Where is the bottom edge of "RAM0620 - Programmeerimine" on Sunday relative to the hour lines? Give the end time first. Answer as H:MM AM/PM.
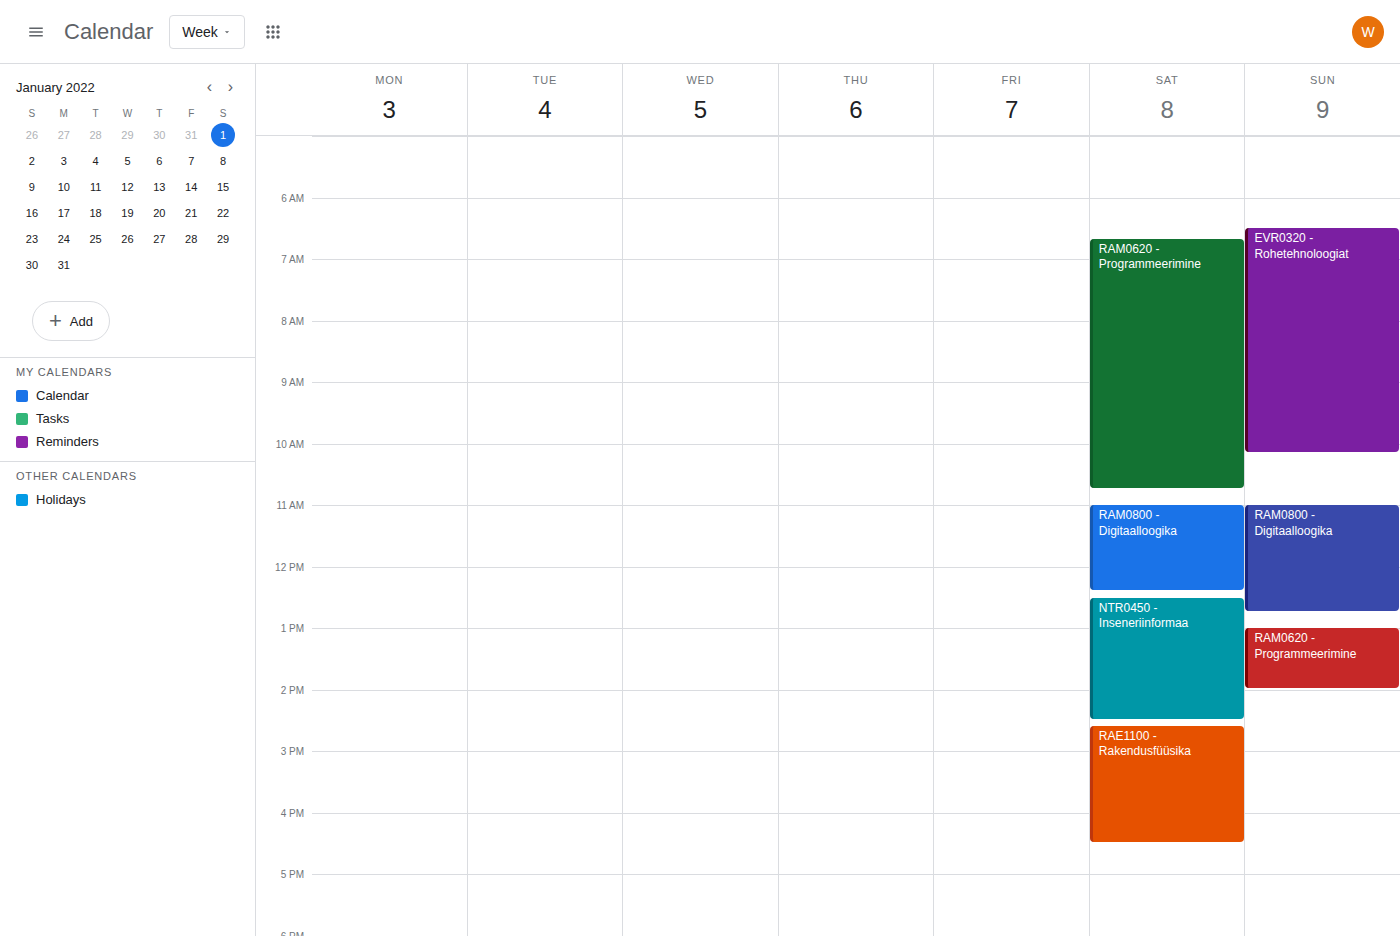
2:00 PM -- exactly on the 2 PM line.